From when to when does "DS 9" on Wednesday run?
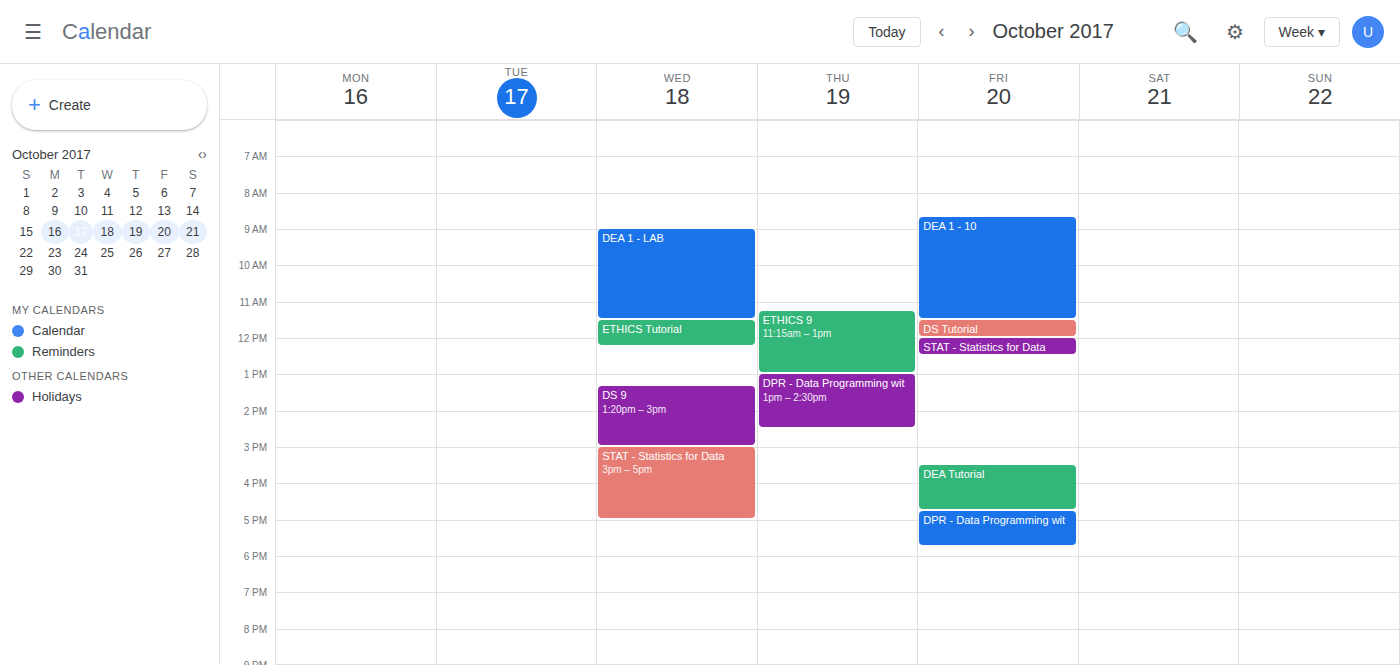
1:20 PM to 3:00 PM